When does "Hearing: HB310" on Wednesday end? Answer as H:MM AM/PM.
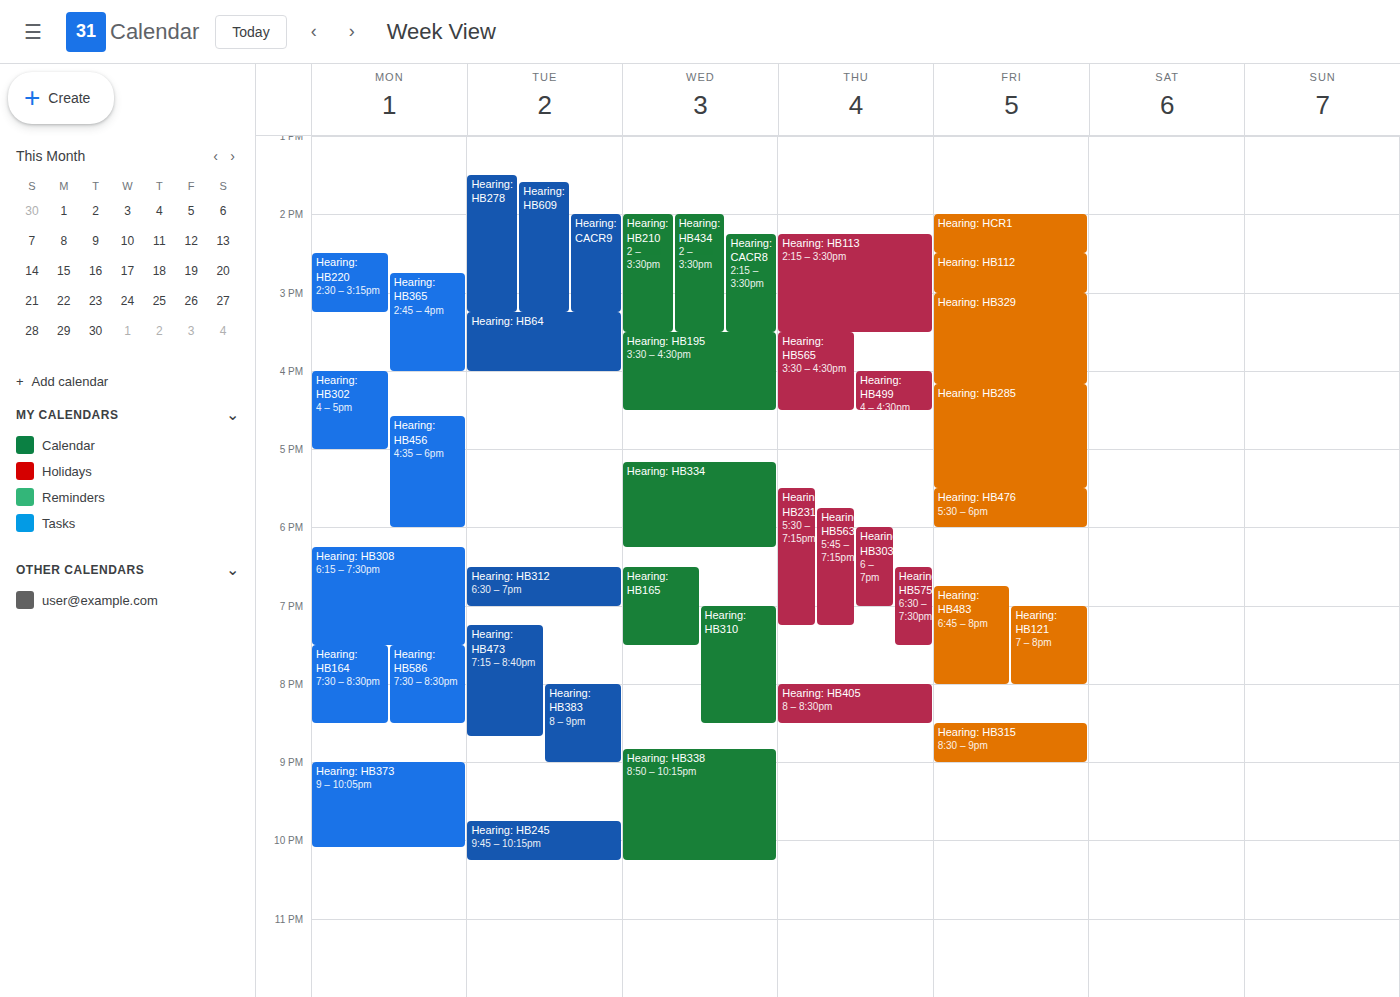
8:30 PM